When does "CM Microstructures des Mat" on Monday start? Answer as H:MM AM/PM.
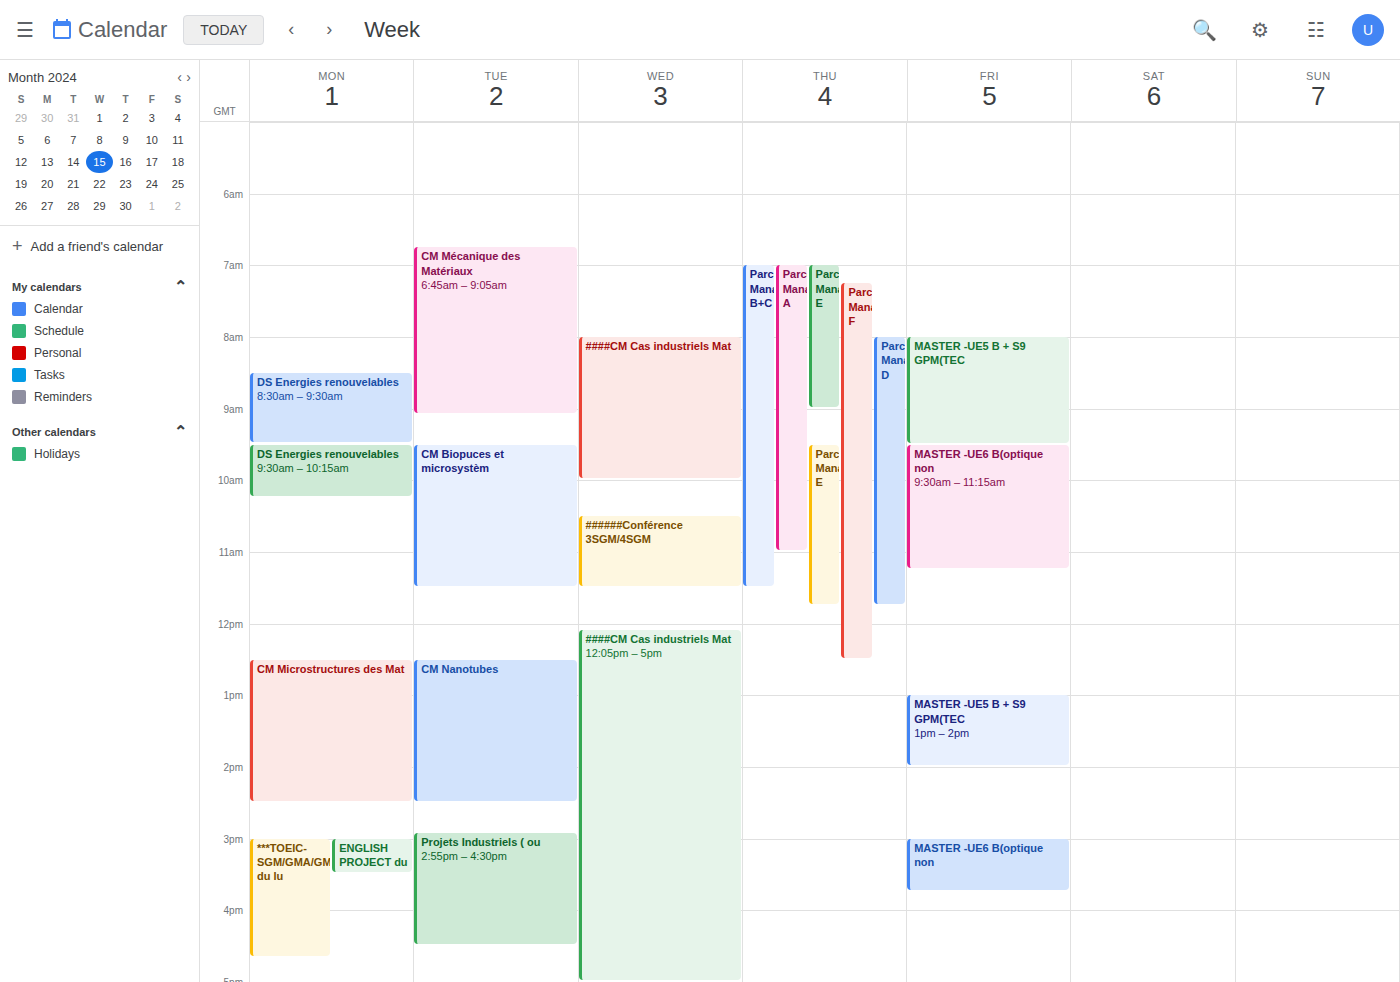
12:30 PM